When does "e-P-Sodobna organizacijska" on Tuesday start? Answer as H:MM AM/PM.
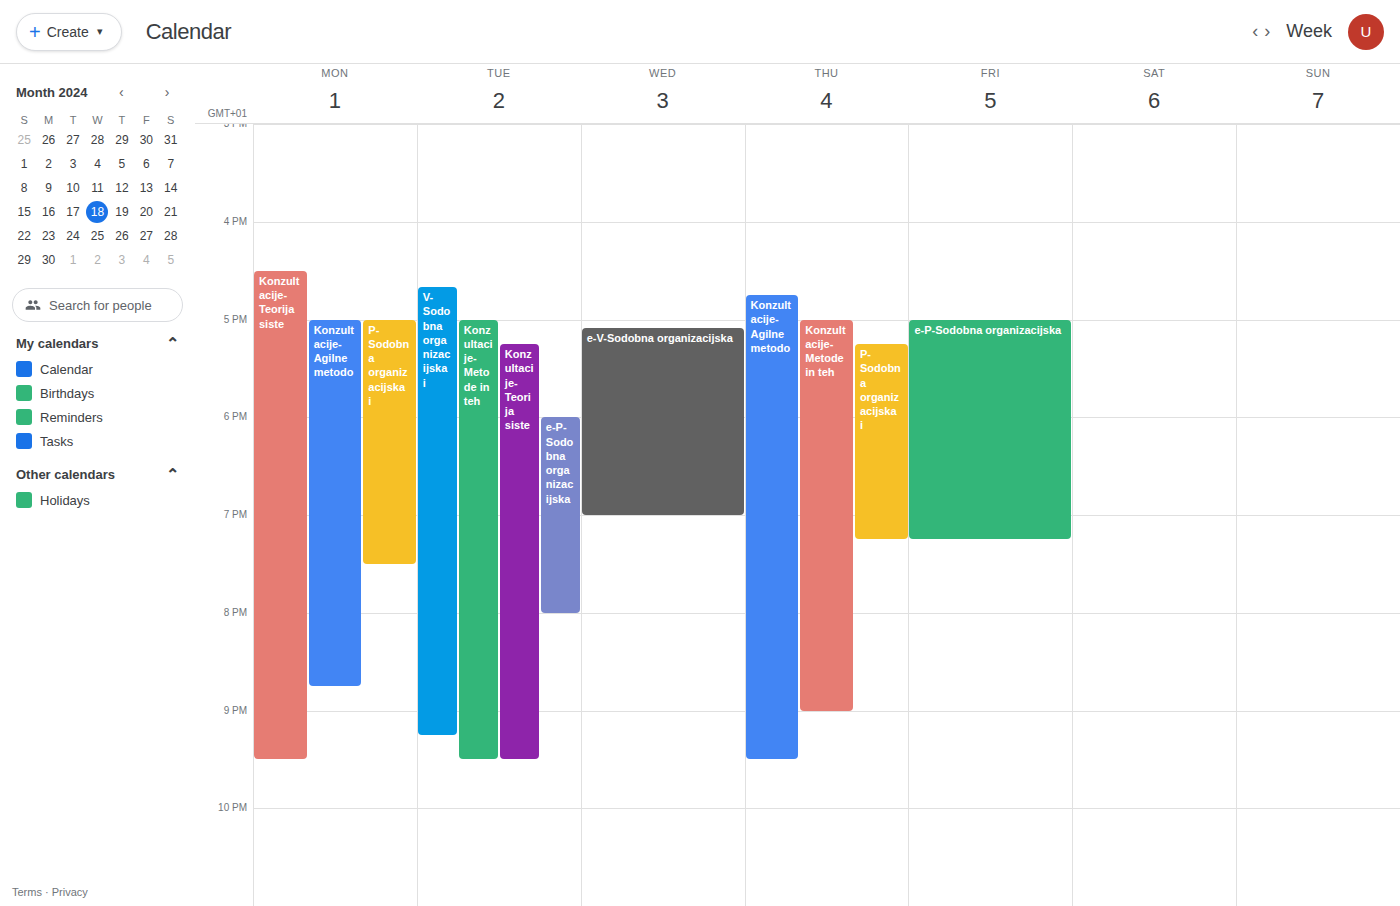
6:00 PM